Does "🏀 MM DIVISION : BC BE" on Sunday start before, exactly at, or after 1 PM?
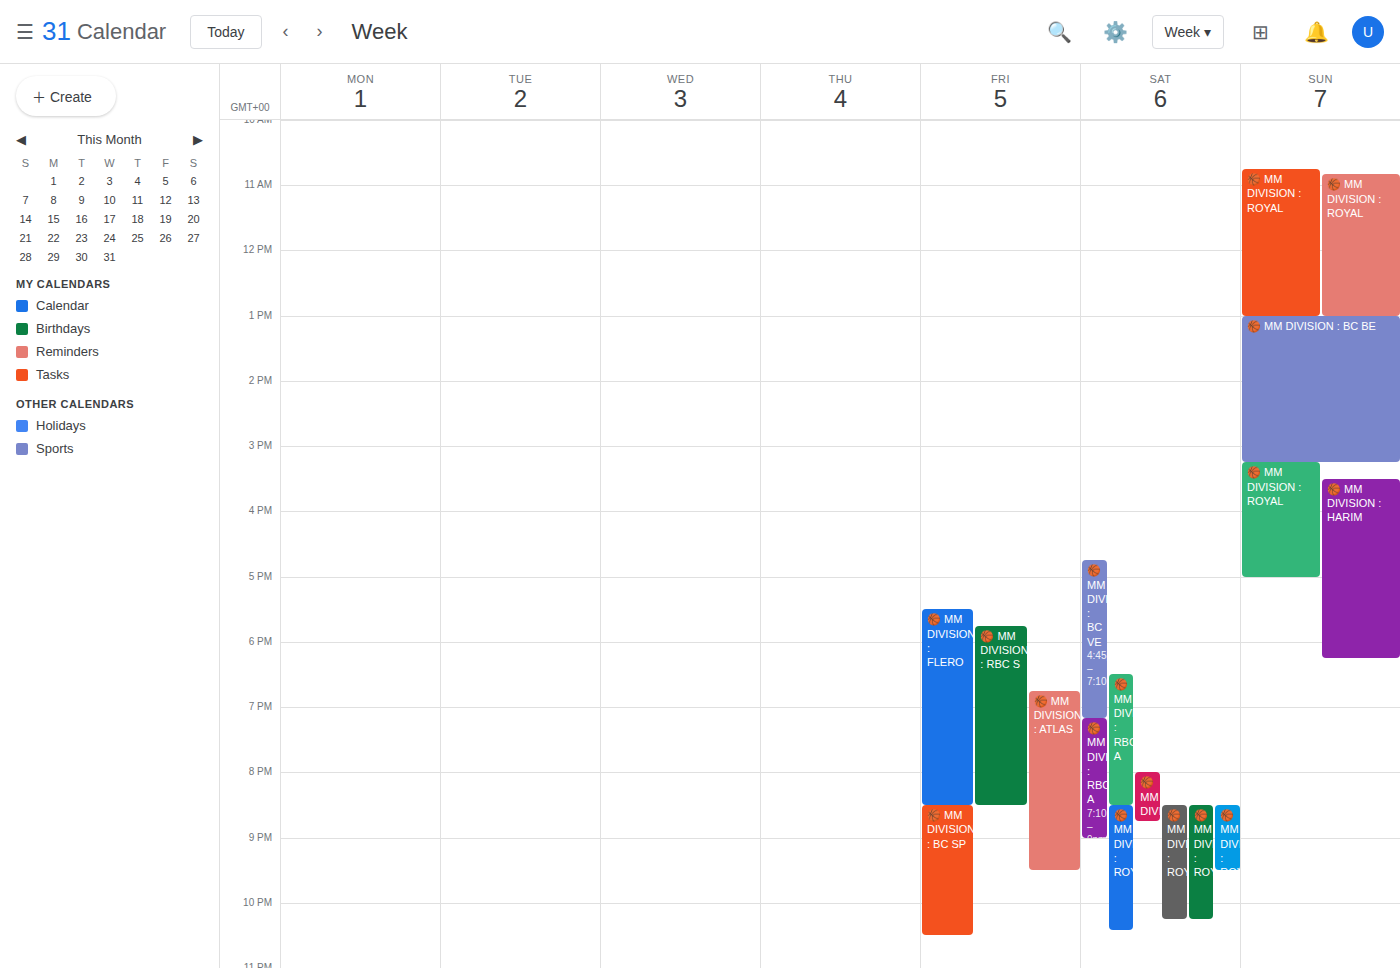
1:00 PM -- exactly at 1 PM, on the 1 PM line.